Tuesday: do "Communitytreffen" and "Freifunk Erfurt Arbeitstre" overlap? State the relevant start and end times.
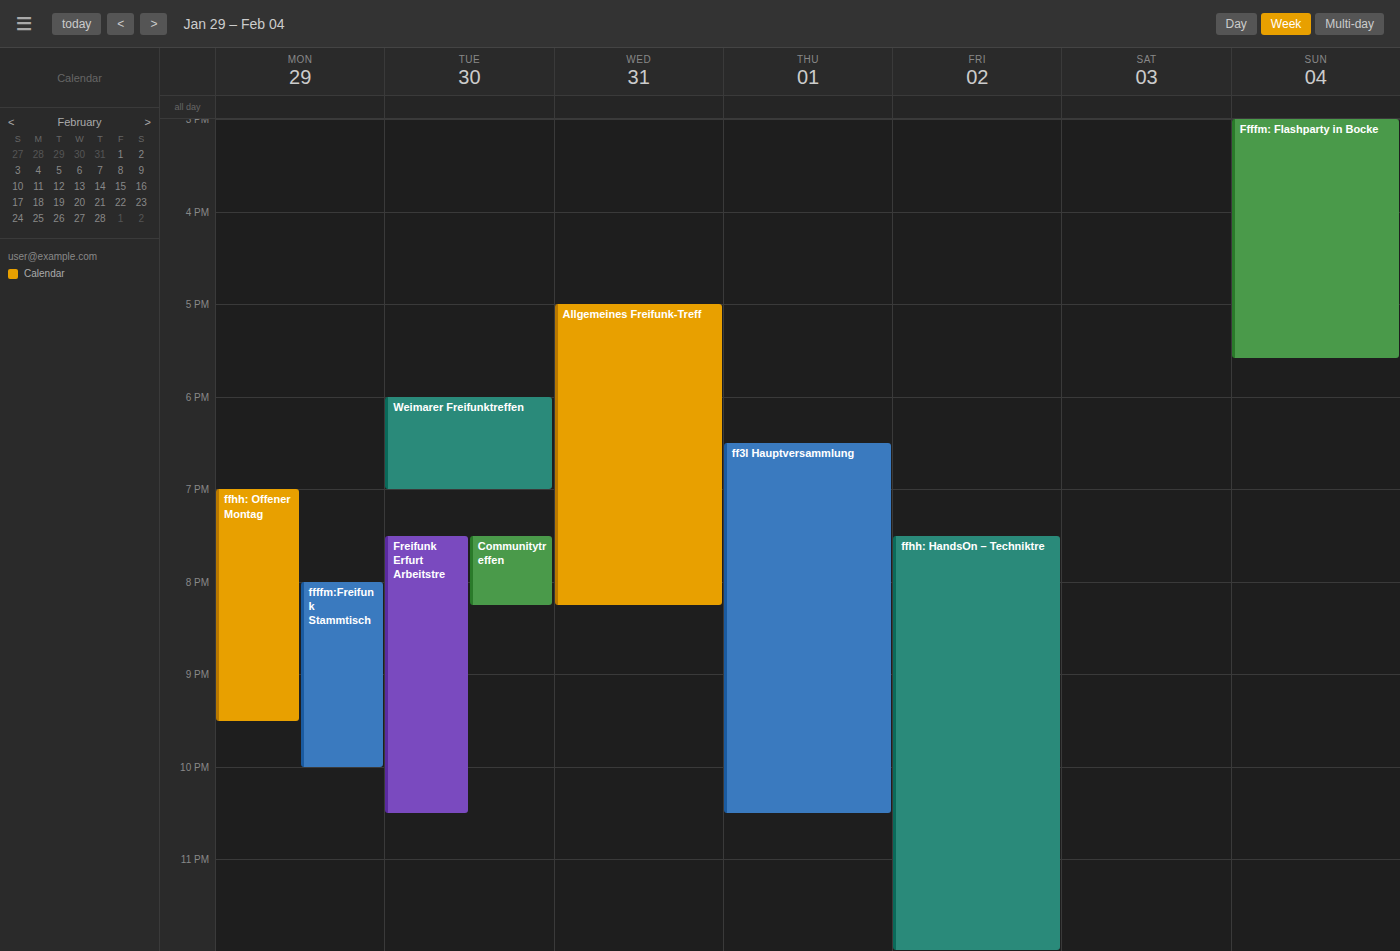
"Communitytreffen" runs 7:30 PM to 8:15 PM, inside "Freifunk Erfurt Arbeitstre" -- they overlap.